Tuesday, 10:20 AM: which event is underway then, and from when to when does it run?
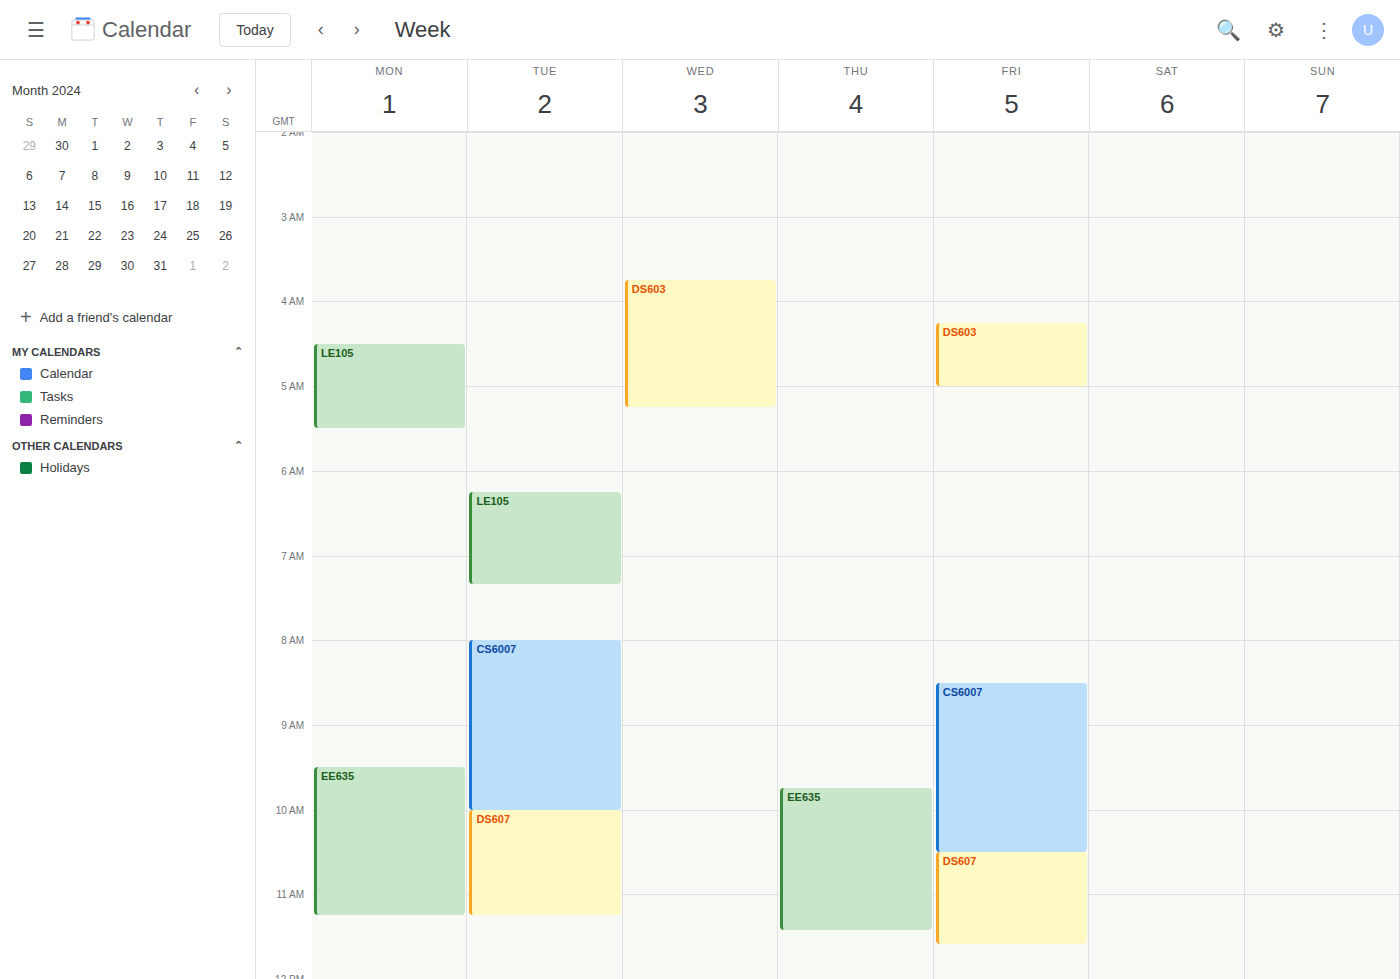
"DS607", 10:00 AM to 11:15 AM